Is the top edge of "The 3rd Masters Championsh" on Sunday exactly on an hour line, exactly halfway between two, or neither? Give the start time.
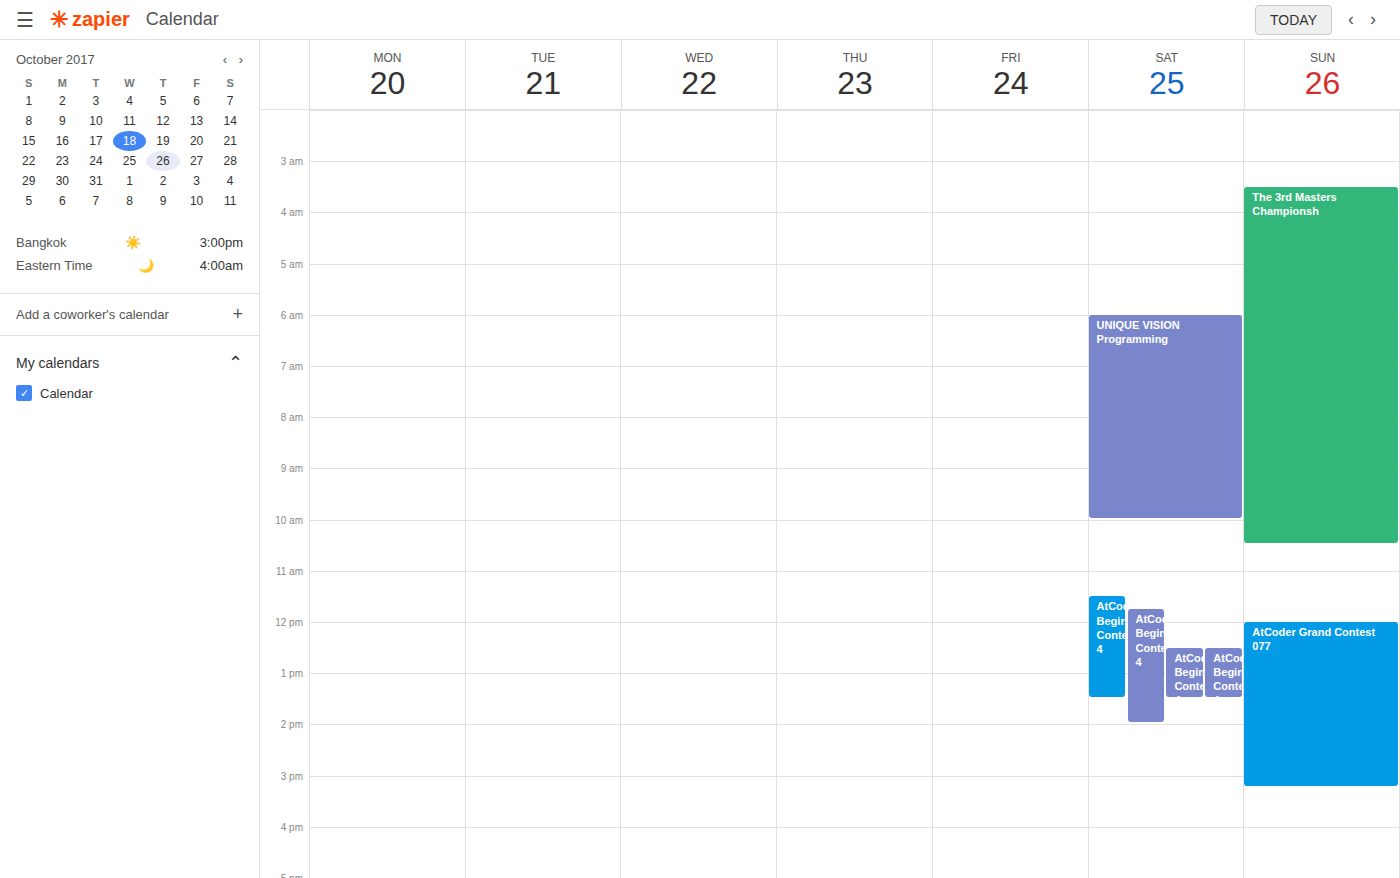
3:30 AM -- halfway between the 3 AM and 4 AM lines.